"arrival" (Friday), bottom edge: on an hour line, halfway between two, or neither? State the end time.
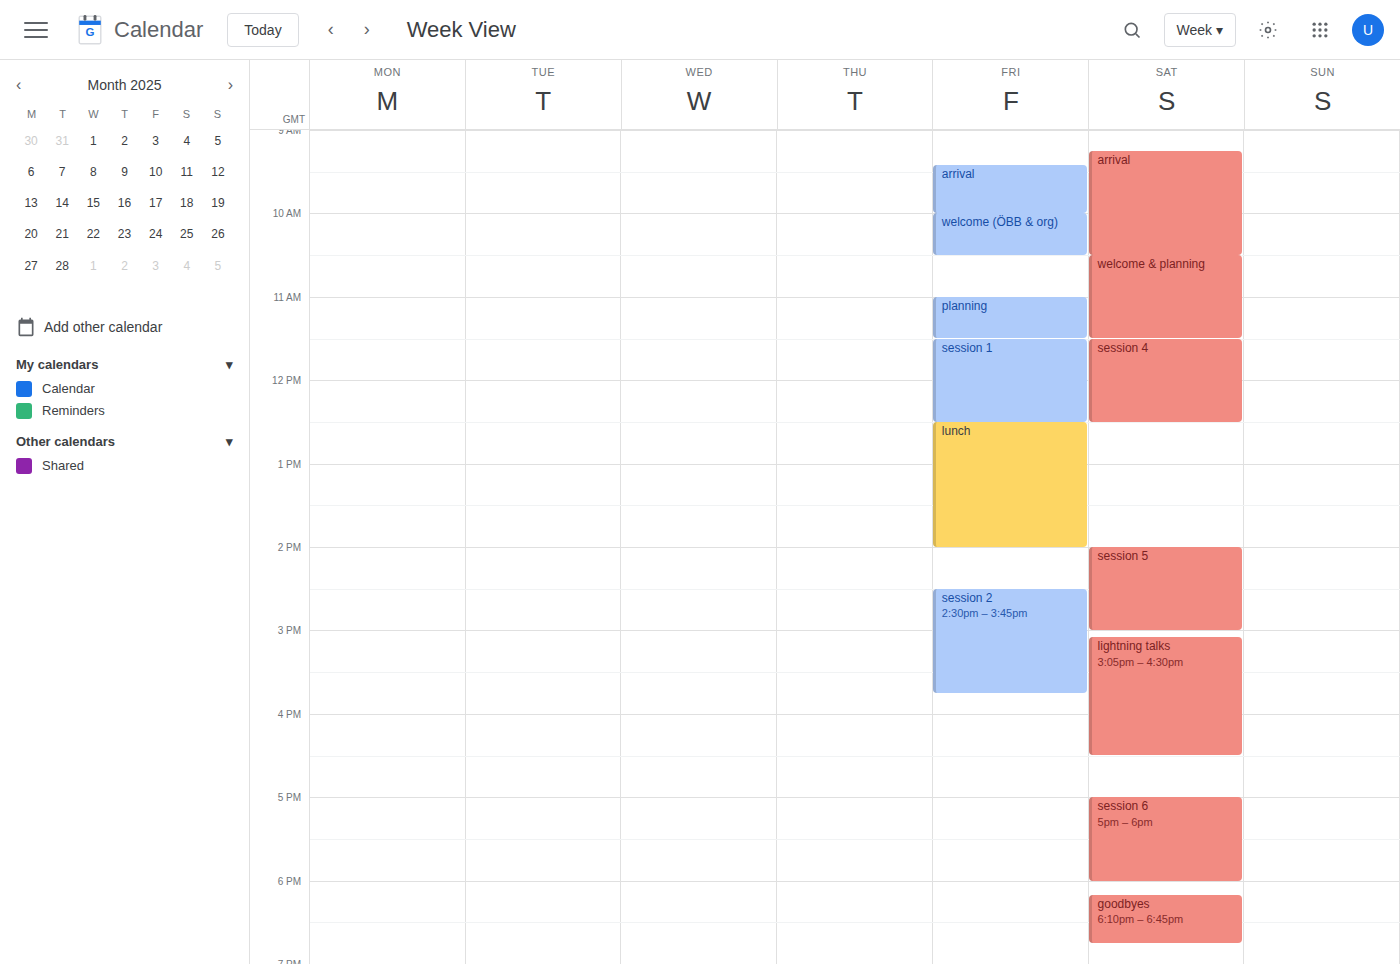
10:00 AM -- exactly on the 10 AM line.